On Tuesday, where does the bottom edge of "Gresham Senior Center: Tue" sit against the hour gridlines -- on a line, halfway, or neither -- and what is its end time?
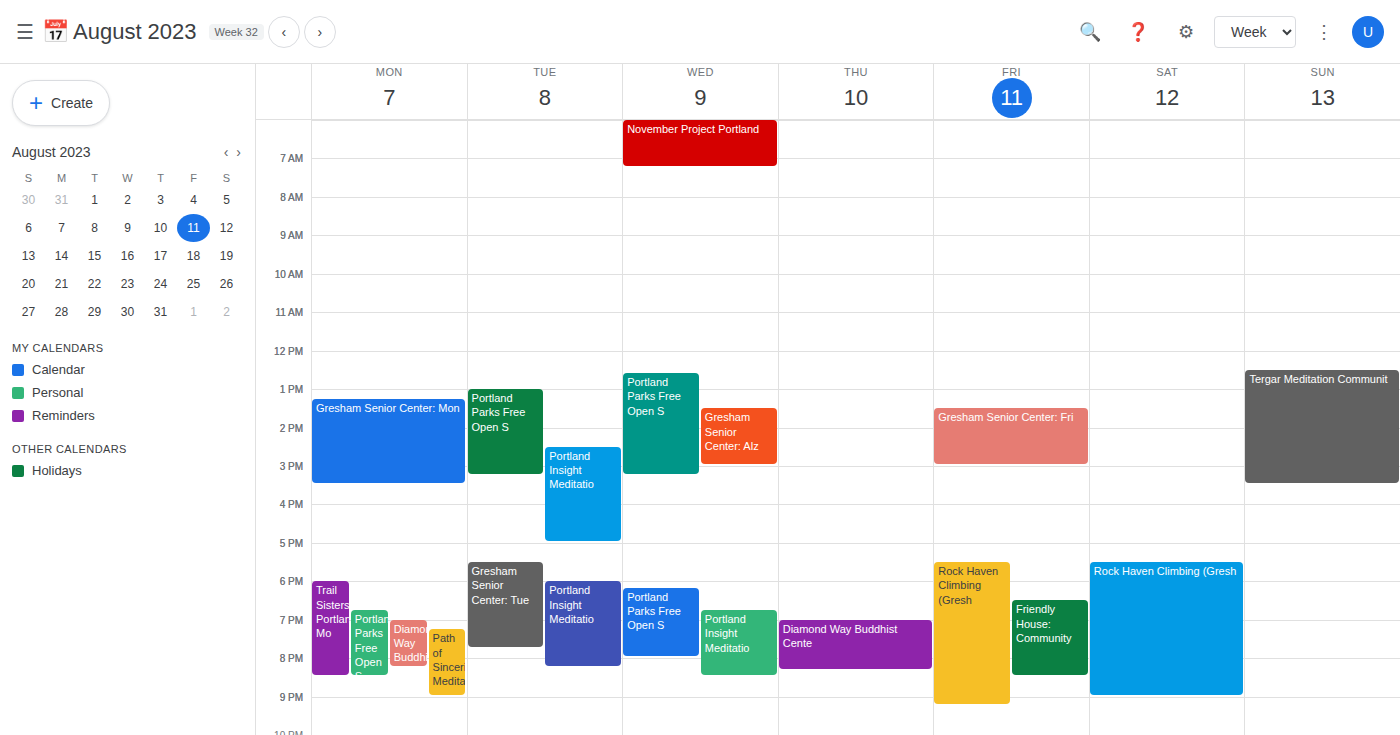
19:45 -- neither: three quarters of the way from the 19:00 line to the 20:00 line.